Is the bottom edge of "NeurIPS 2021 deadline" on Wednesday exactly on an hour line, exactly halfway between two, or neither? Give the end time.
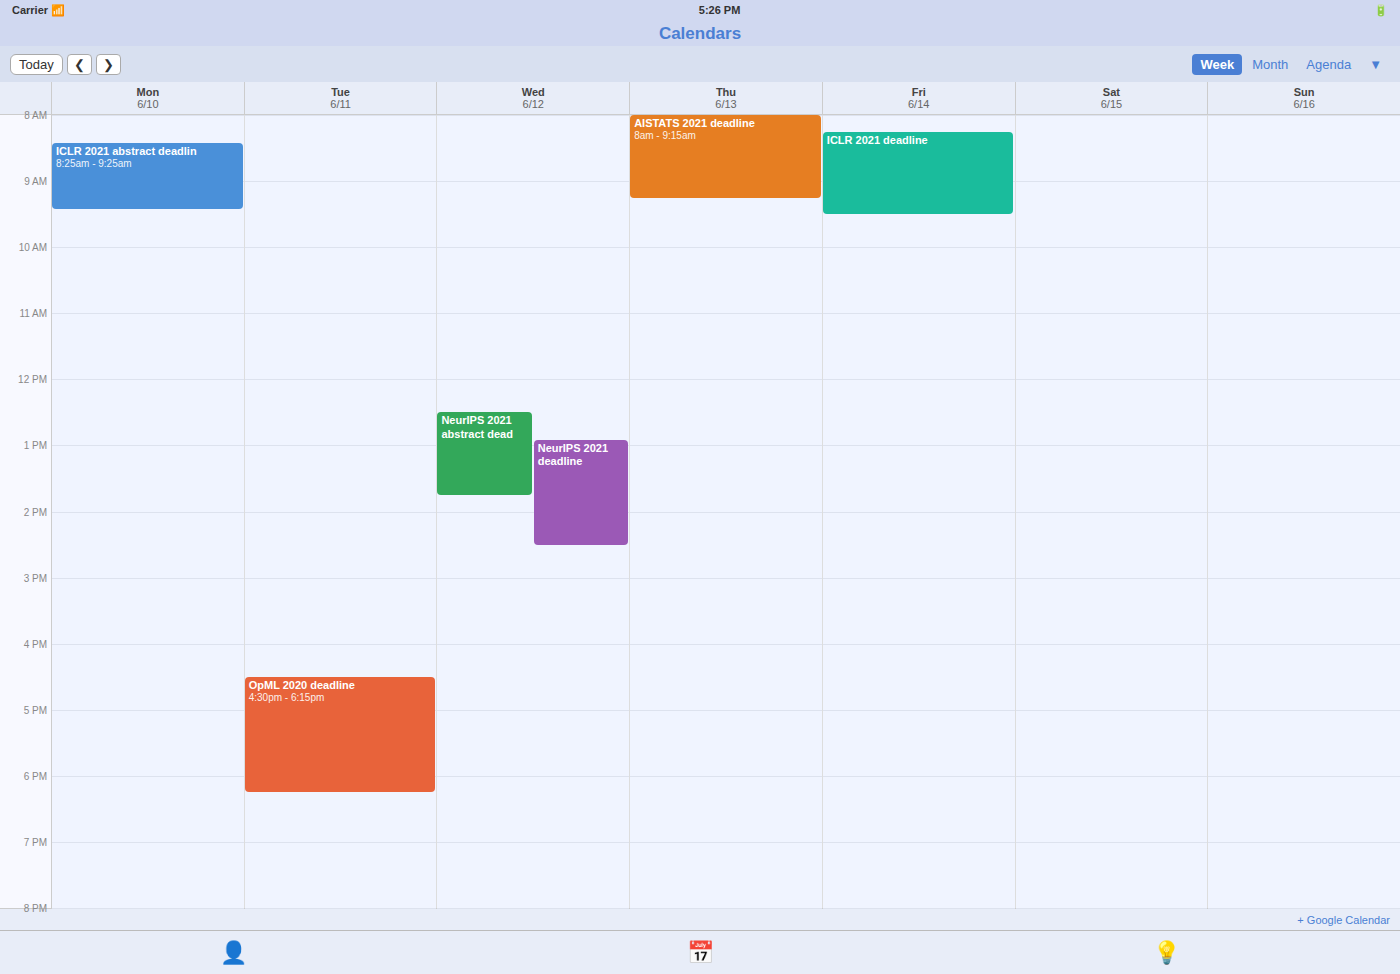
2:30 PM -- halfway between the 2 PM and 3 PM lines.